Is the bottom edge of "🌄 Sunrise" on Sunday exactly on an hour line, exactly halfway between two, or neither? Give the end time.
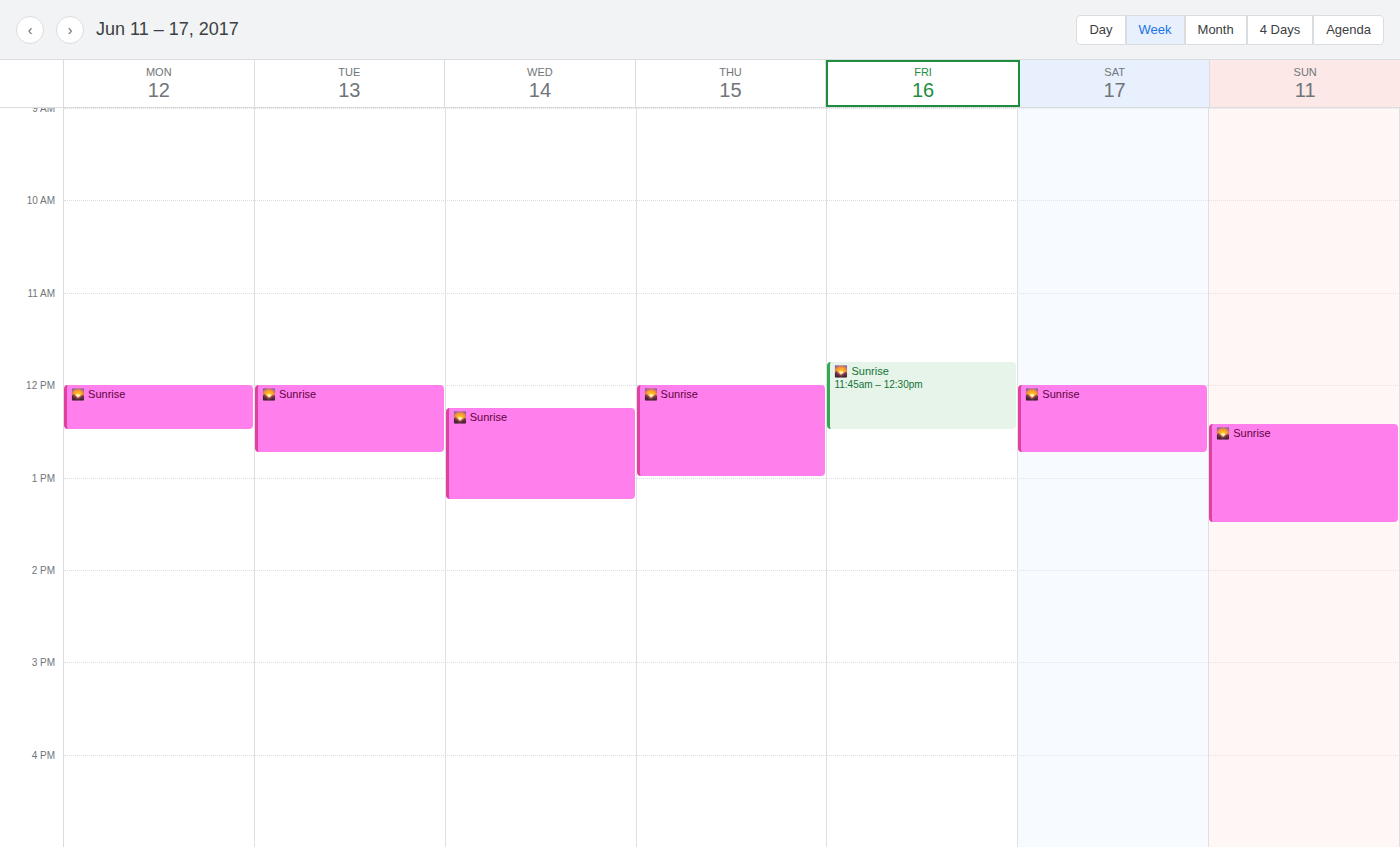
1:30 PM -- halfway between the 1 PM and 2 PM lines.